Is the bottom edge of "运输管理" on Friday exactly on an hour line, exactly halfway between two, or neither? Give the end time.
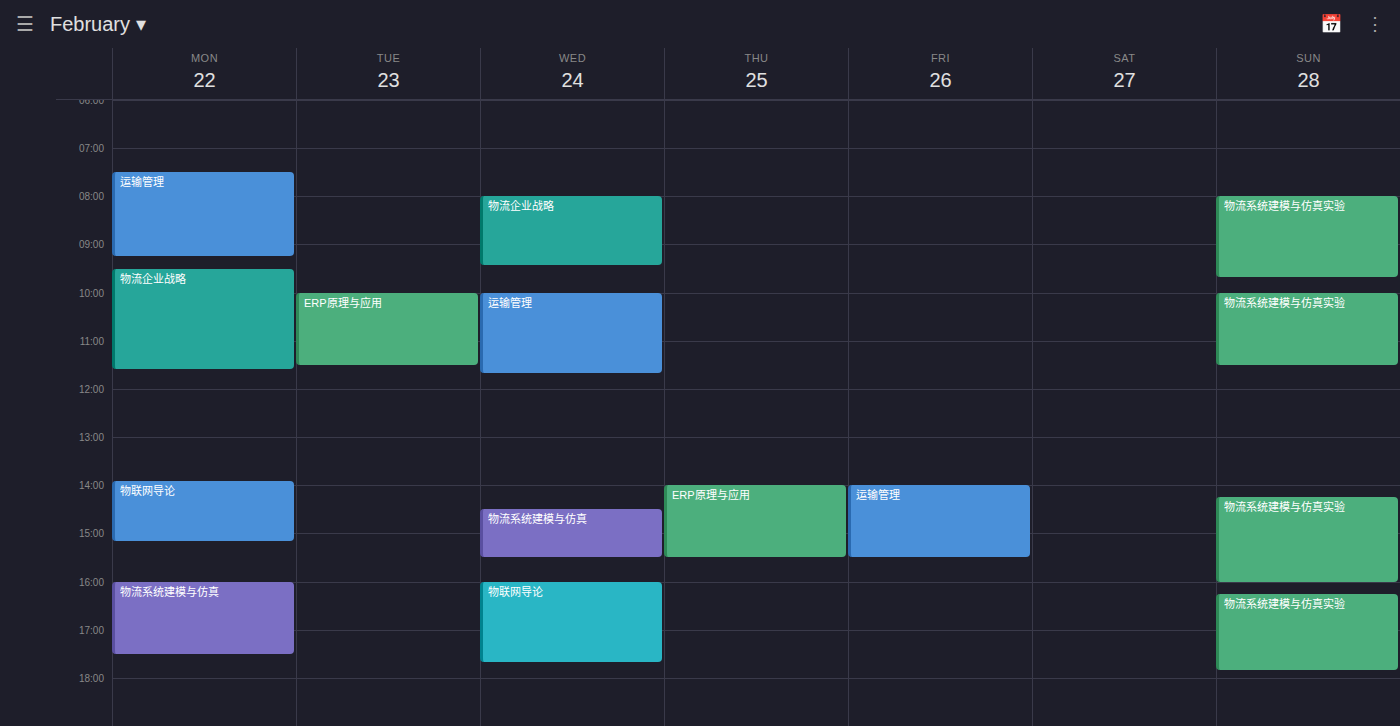
3:30 PM -- halfway between the 3 PM and 4 PM lines.